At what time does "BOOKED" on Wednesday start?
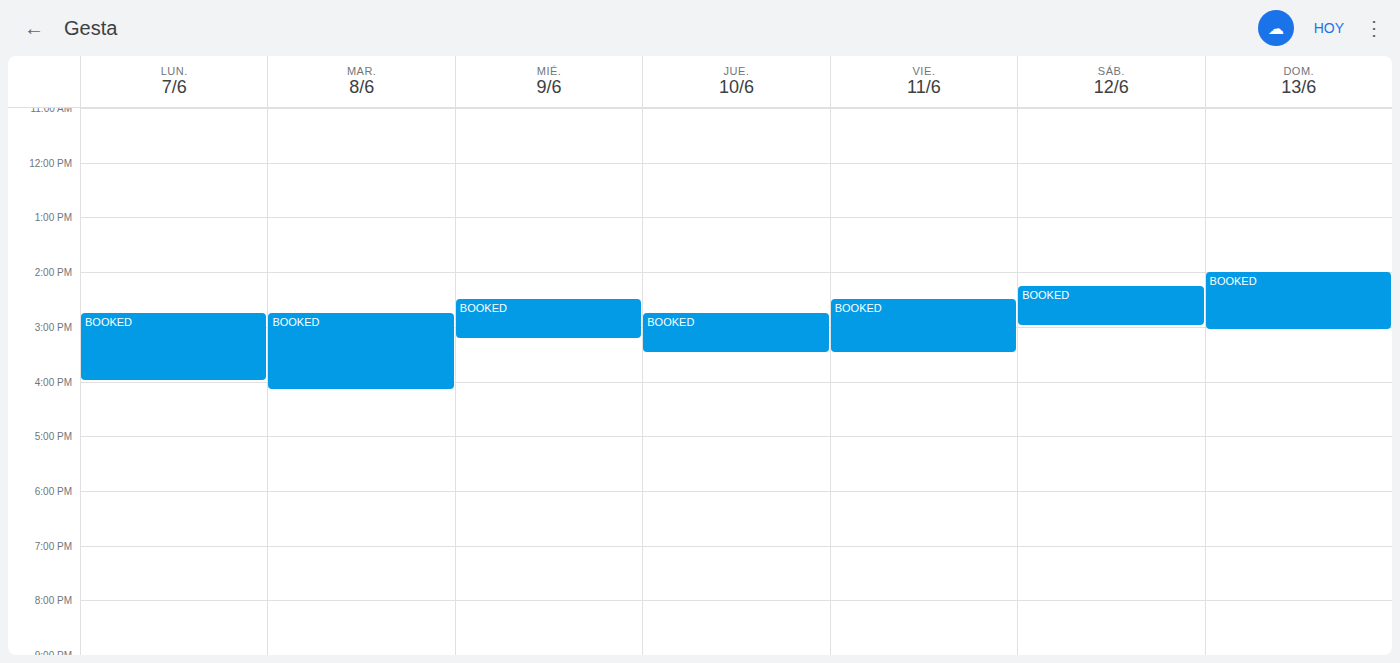
2:30 PM